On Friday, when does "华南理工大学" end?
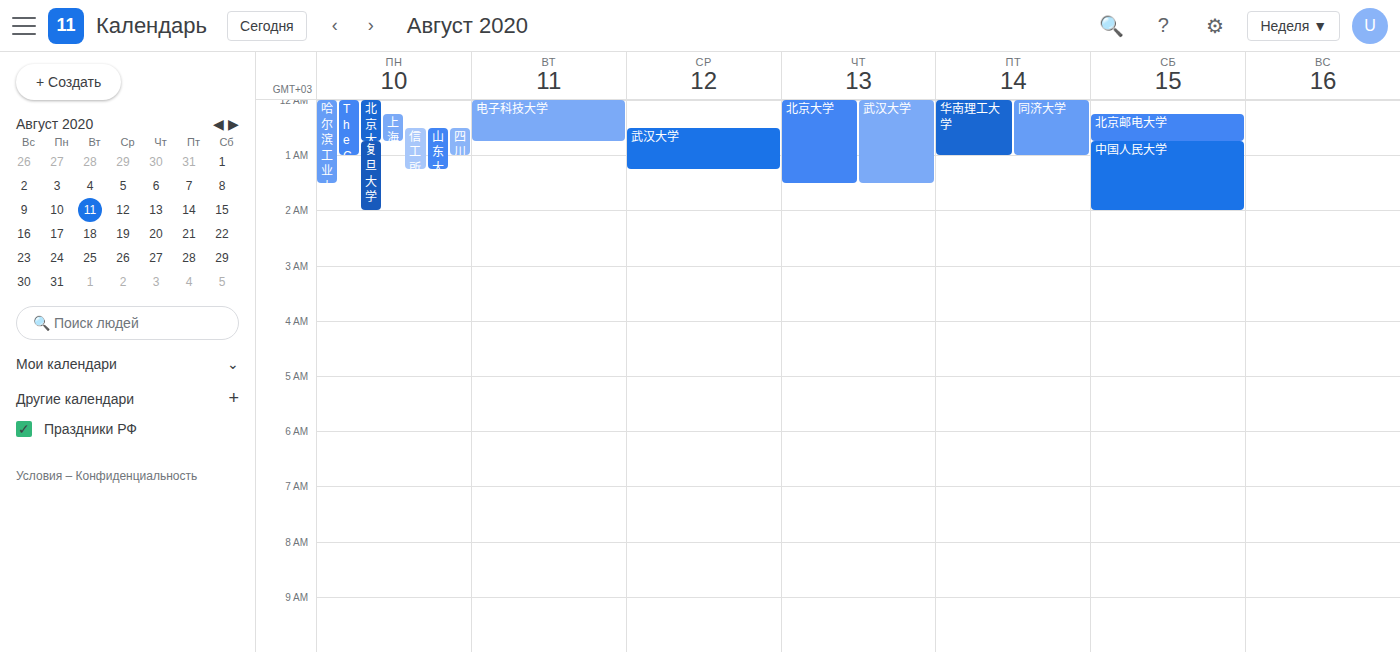
01:00